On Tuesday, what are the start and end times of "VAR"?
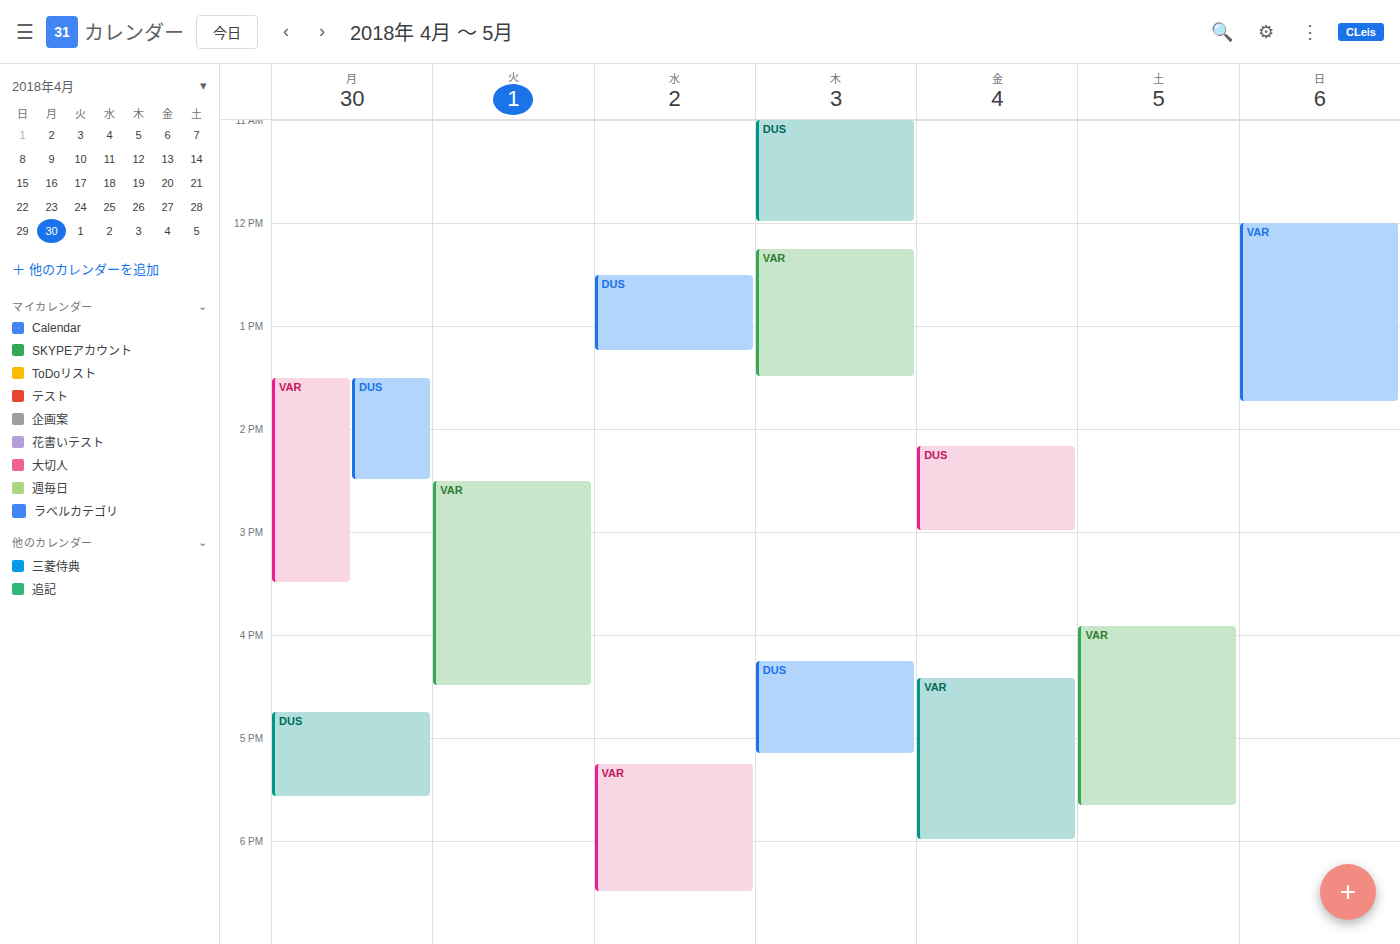
2:30 PM to 4:30 PM